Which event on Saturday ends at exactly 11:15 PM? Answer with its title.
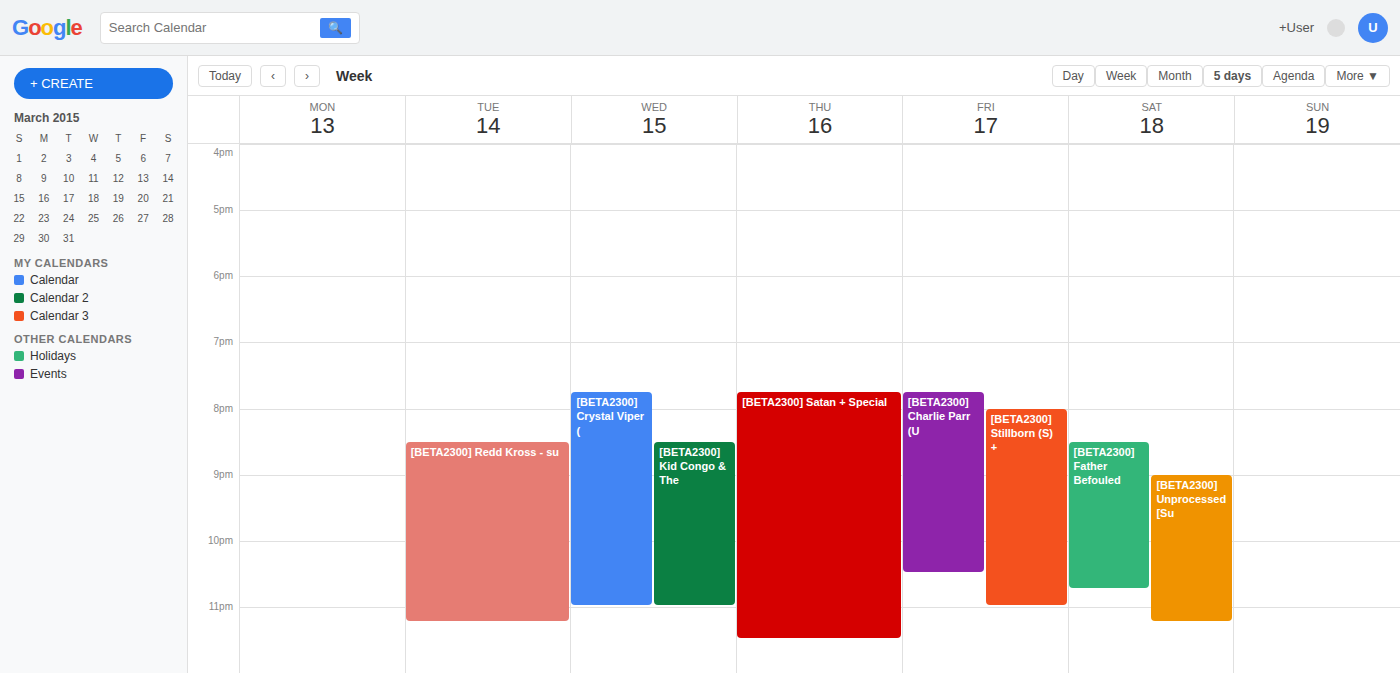
"[BETA2300] Unprocessed [Su"